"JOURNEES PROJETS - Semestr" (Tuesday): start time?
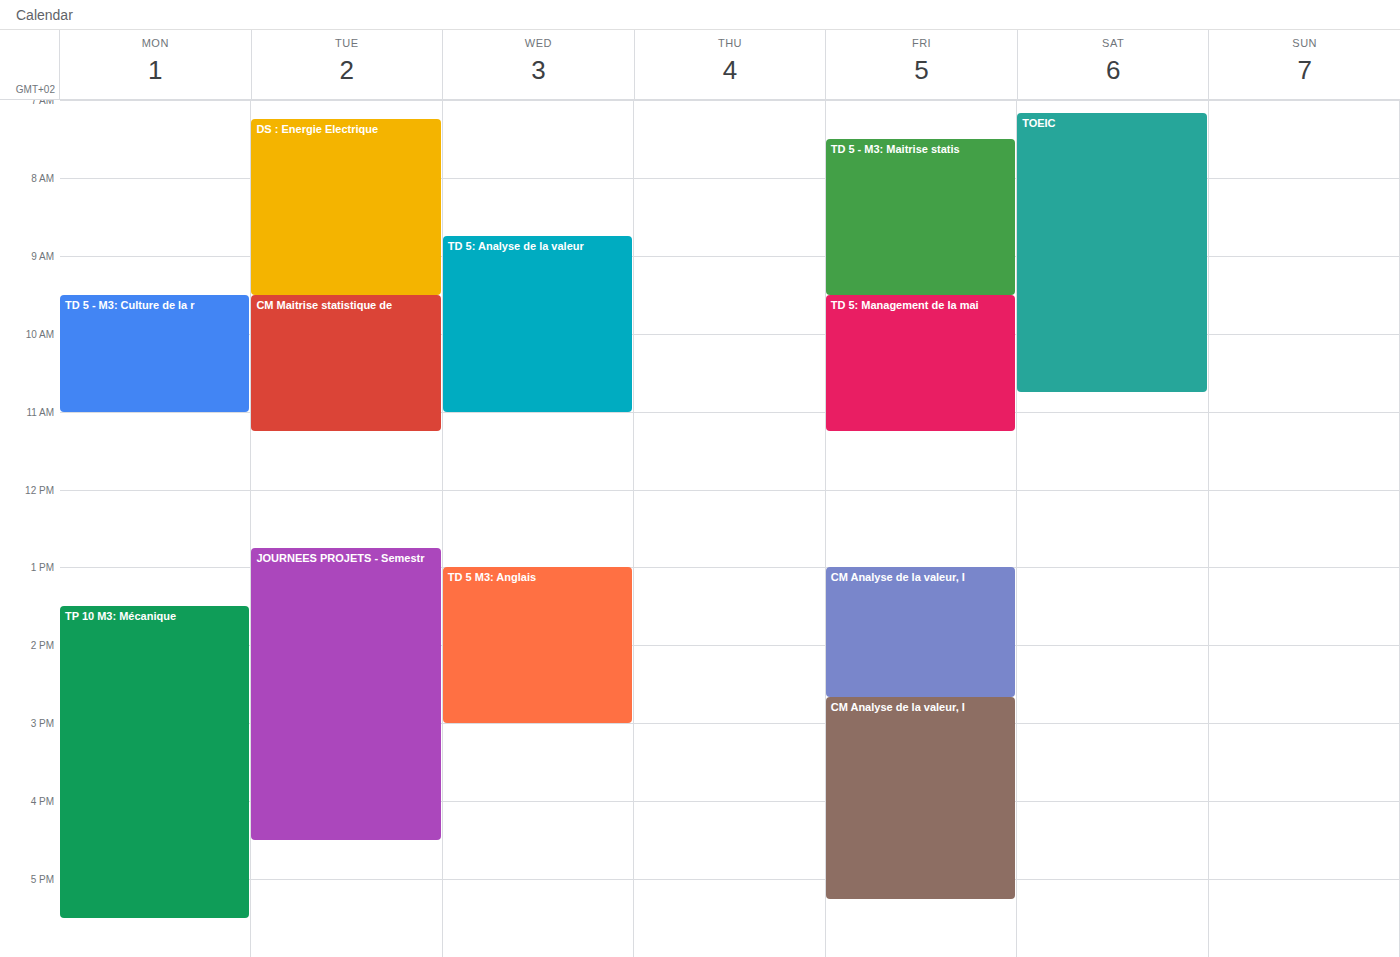
12:45 PM